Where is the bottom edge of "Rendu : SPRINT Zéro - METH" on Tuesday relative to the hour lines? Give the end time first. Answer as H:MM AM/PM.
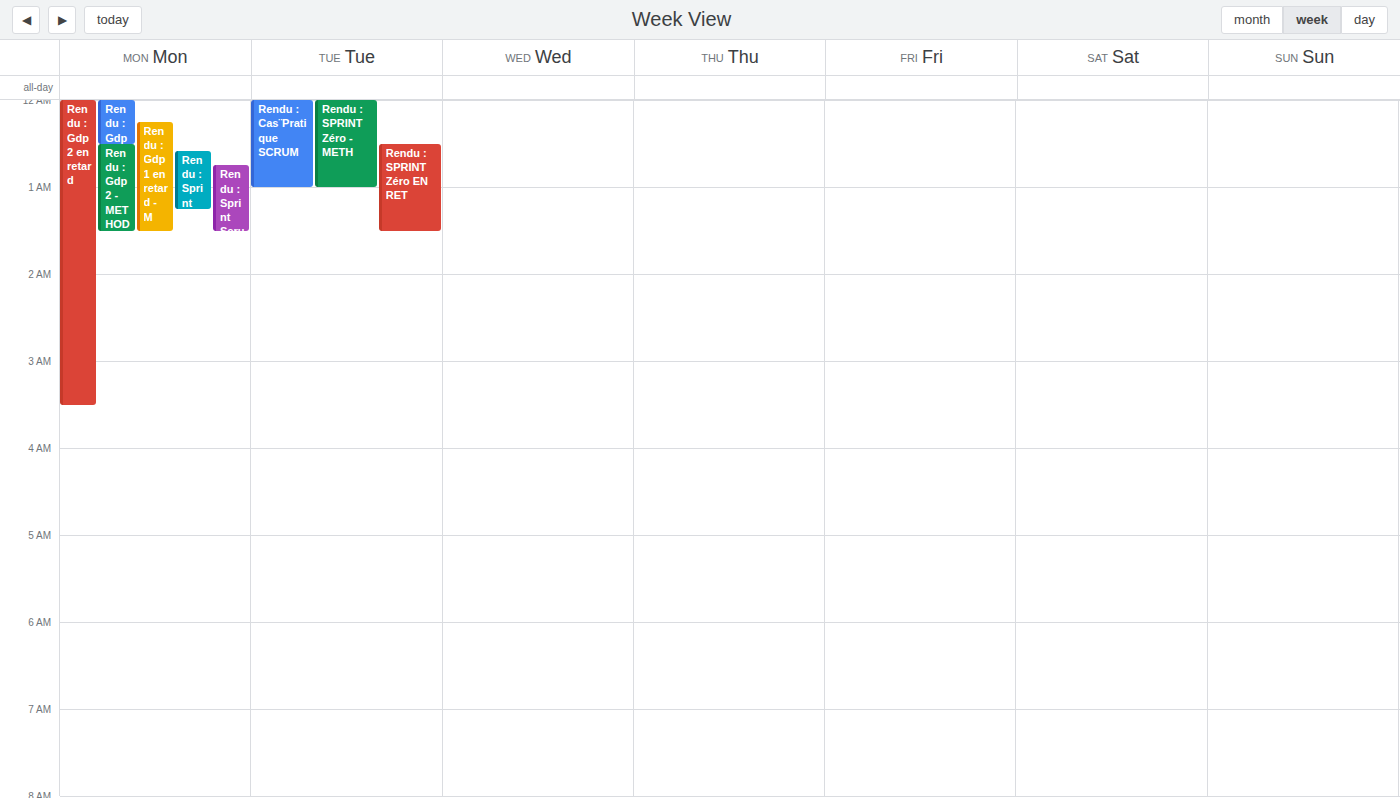
1:00 AM -- exactly on the 1 AM line.